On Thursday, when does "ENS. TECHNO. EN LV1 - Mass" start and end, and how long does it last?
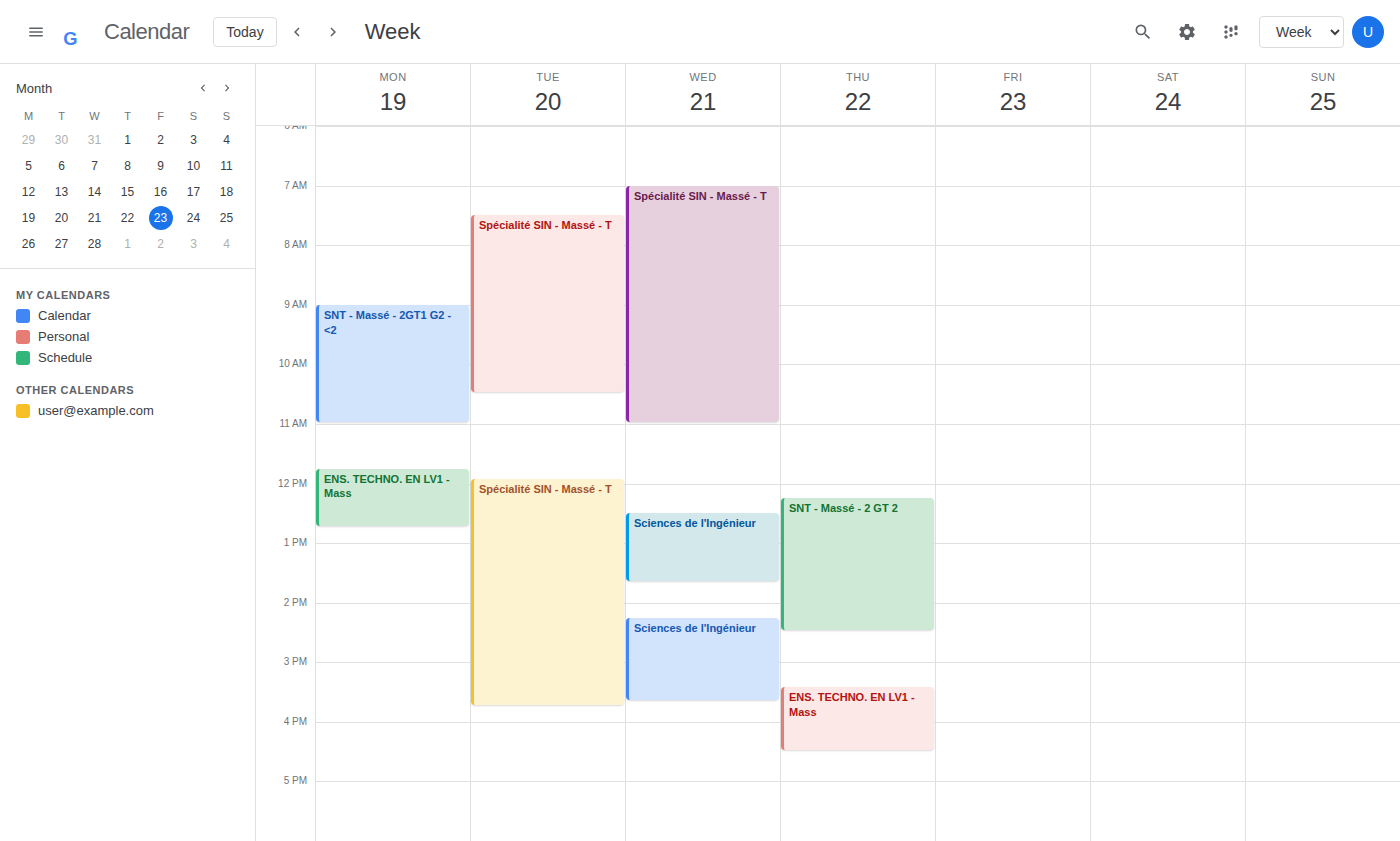
3:25 PM to 4:30 PM, 1 hour 5 minutes